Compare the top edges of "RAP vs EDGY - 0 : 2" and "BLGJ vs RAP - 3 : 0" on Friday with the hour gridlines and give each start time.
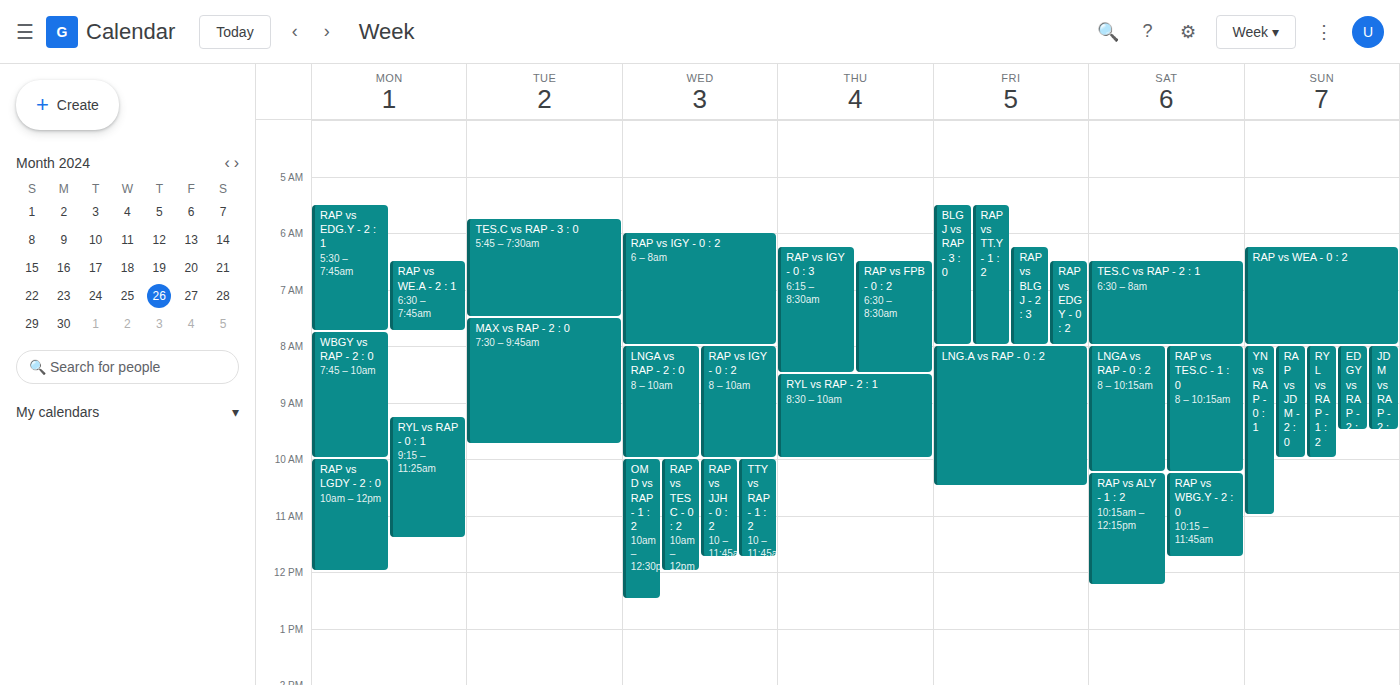
"RAP vs EDGY - 0 : 2": 6:30 AM, halfway between the 6 AM and 7 AM lines. "BLGJ vs RAP - 3 : 0": 5:30 AM, halfway between the 5 AM and 6 AM lines.